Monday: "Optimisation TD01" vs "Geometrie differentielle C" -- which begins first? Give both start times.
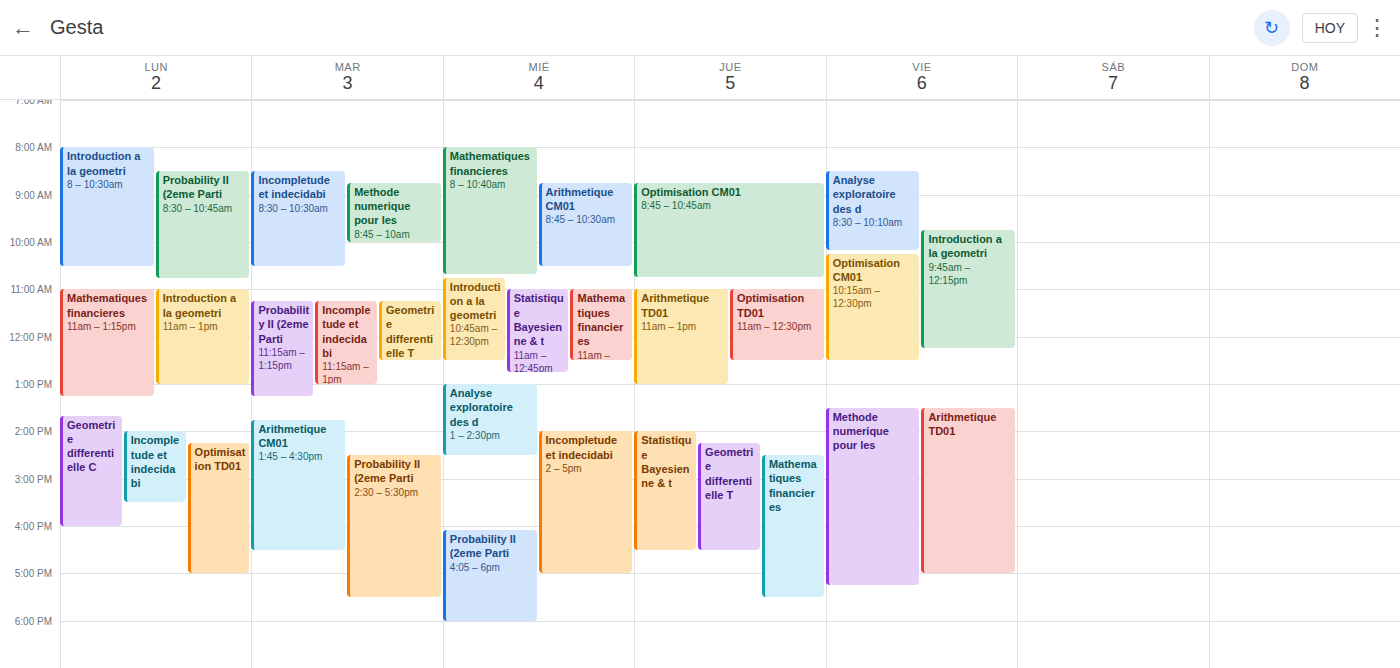
"Geometrie differentielle C" 1:40 PM; "Optimisation TD01" 2:15 PM.